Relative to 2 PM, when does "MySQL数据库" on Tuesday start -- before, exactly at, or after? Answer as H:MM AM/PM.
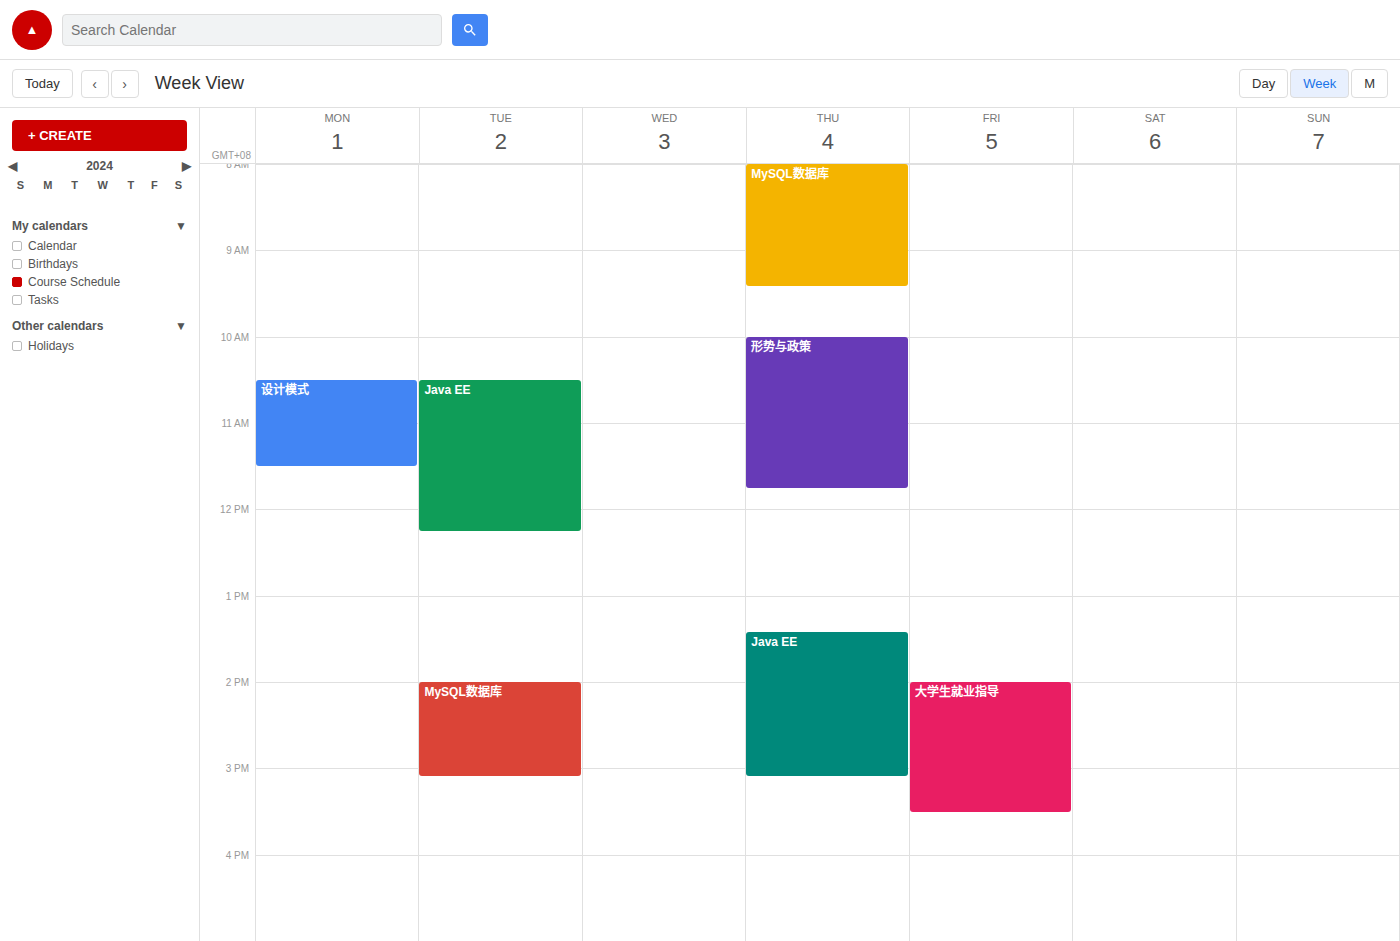
2:00 PM -- exactly at 2 PM, on the 2 PM line.